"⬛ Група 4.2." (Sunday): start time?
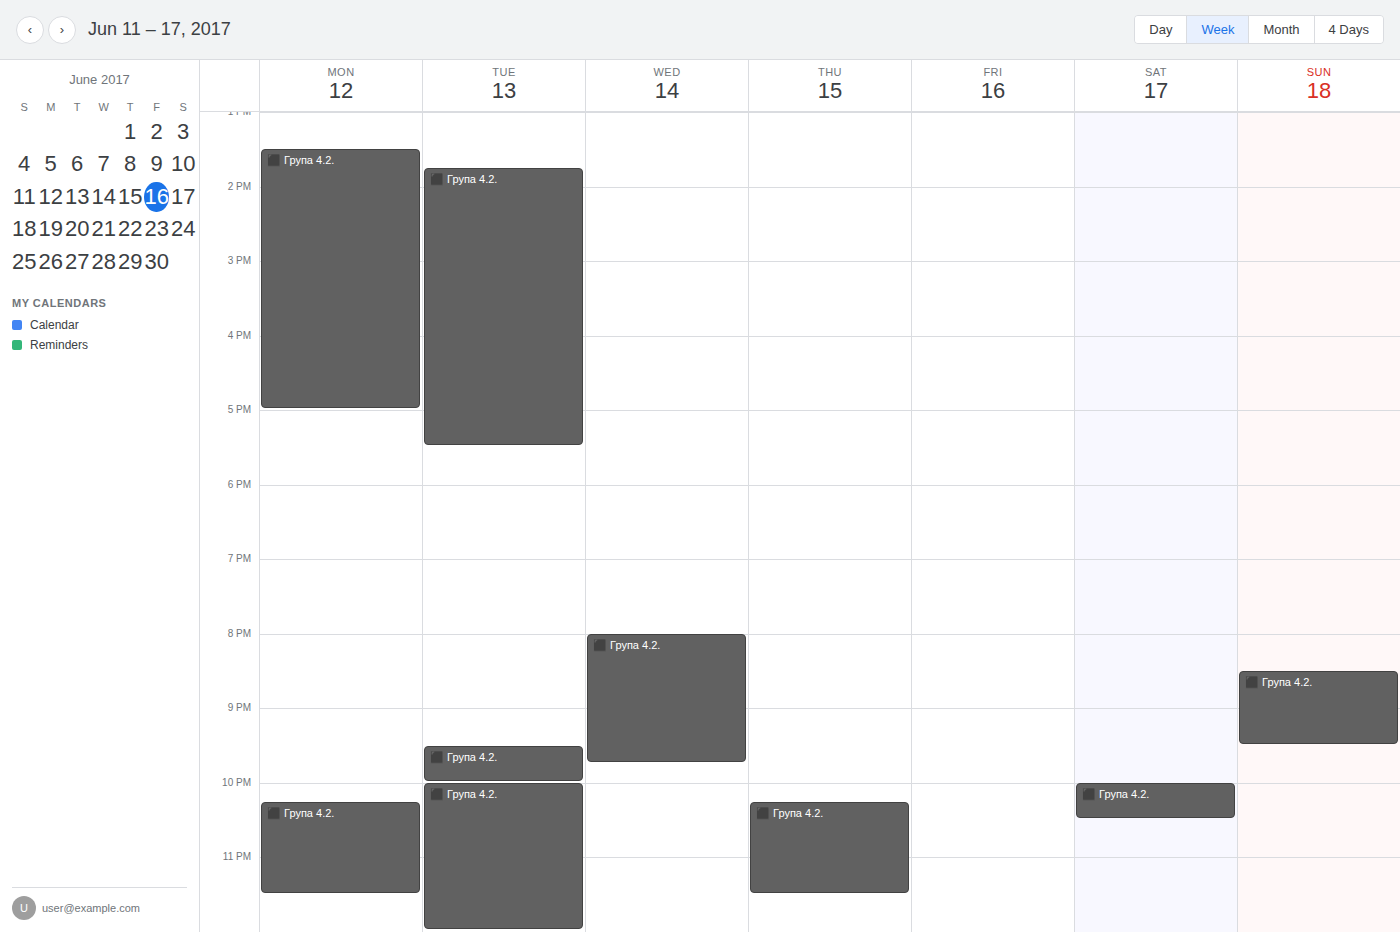
8:30 PM